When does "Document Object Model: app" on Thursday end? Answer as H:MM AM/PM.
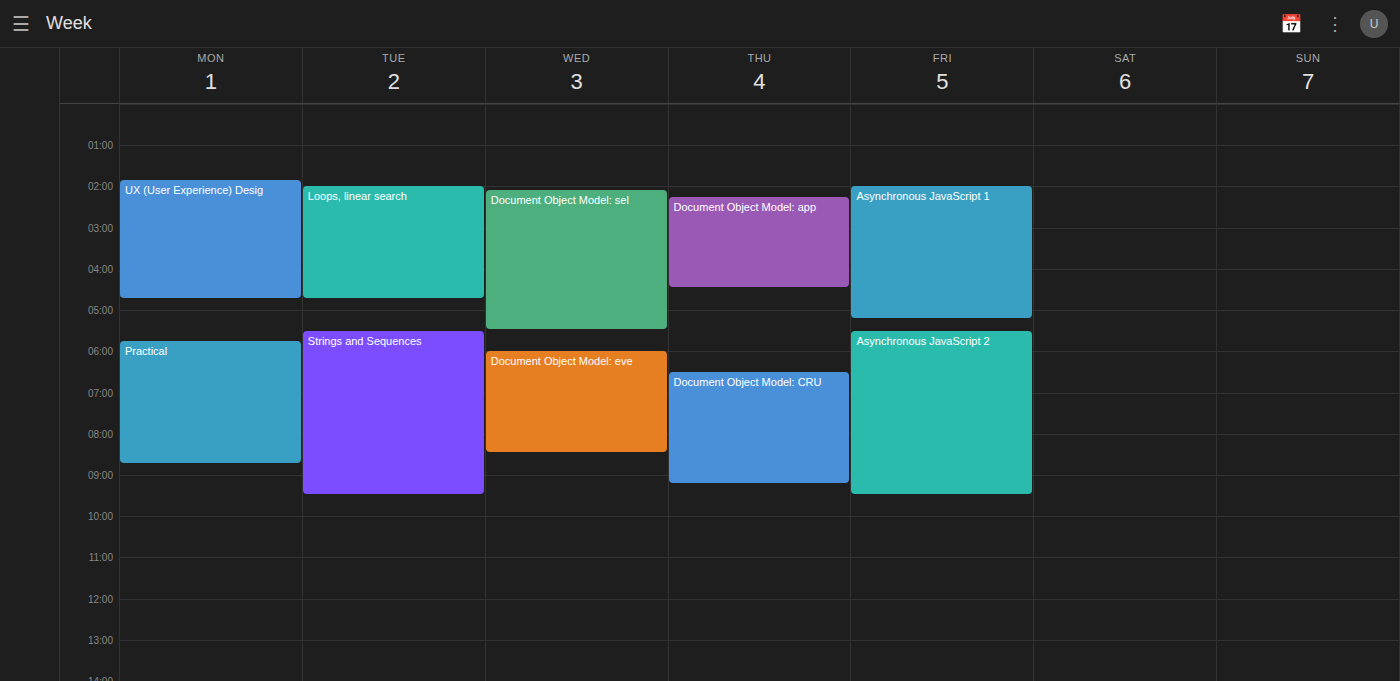
4:30 AM